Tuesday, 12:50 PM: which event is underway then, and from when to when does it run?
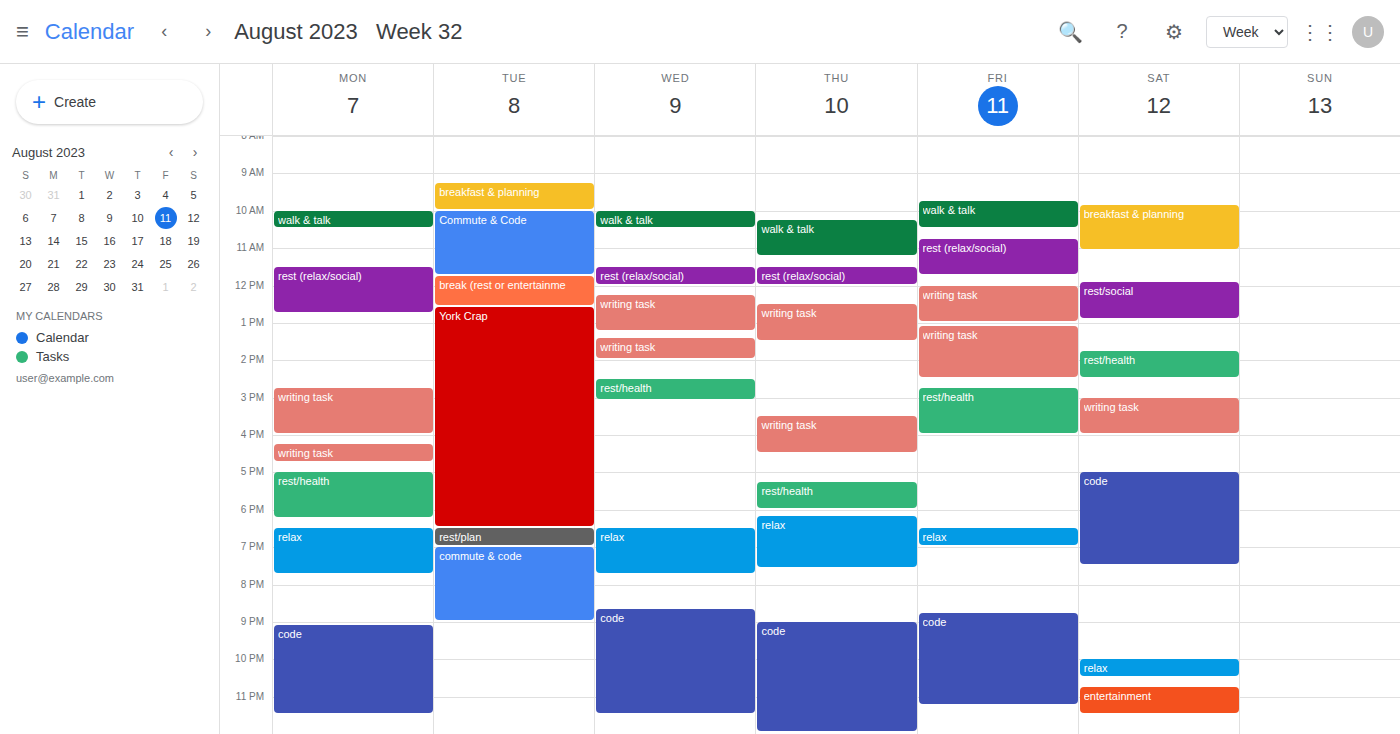
"York Crap", 12:35 PM to 6:30 PM